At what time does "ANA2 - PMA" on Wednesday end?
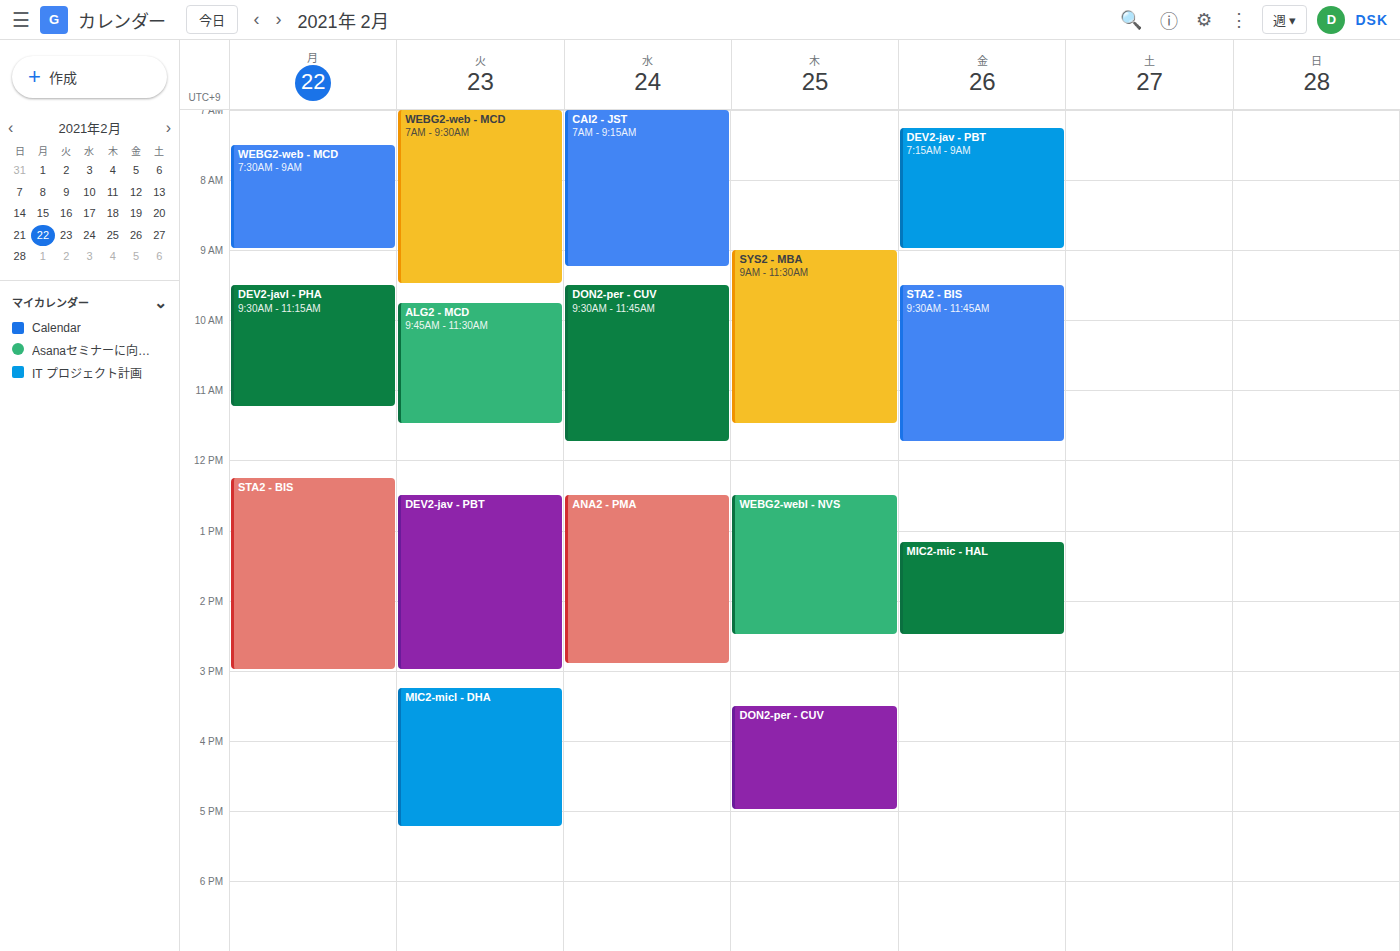
2:55 PM